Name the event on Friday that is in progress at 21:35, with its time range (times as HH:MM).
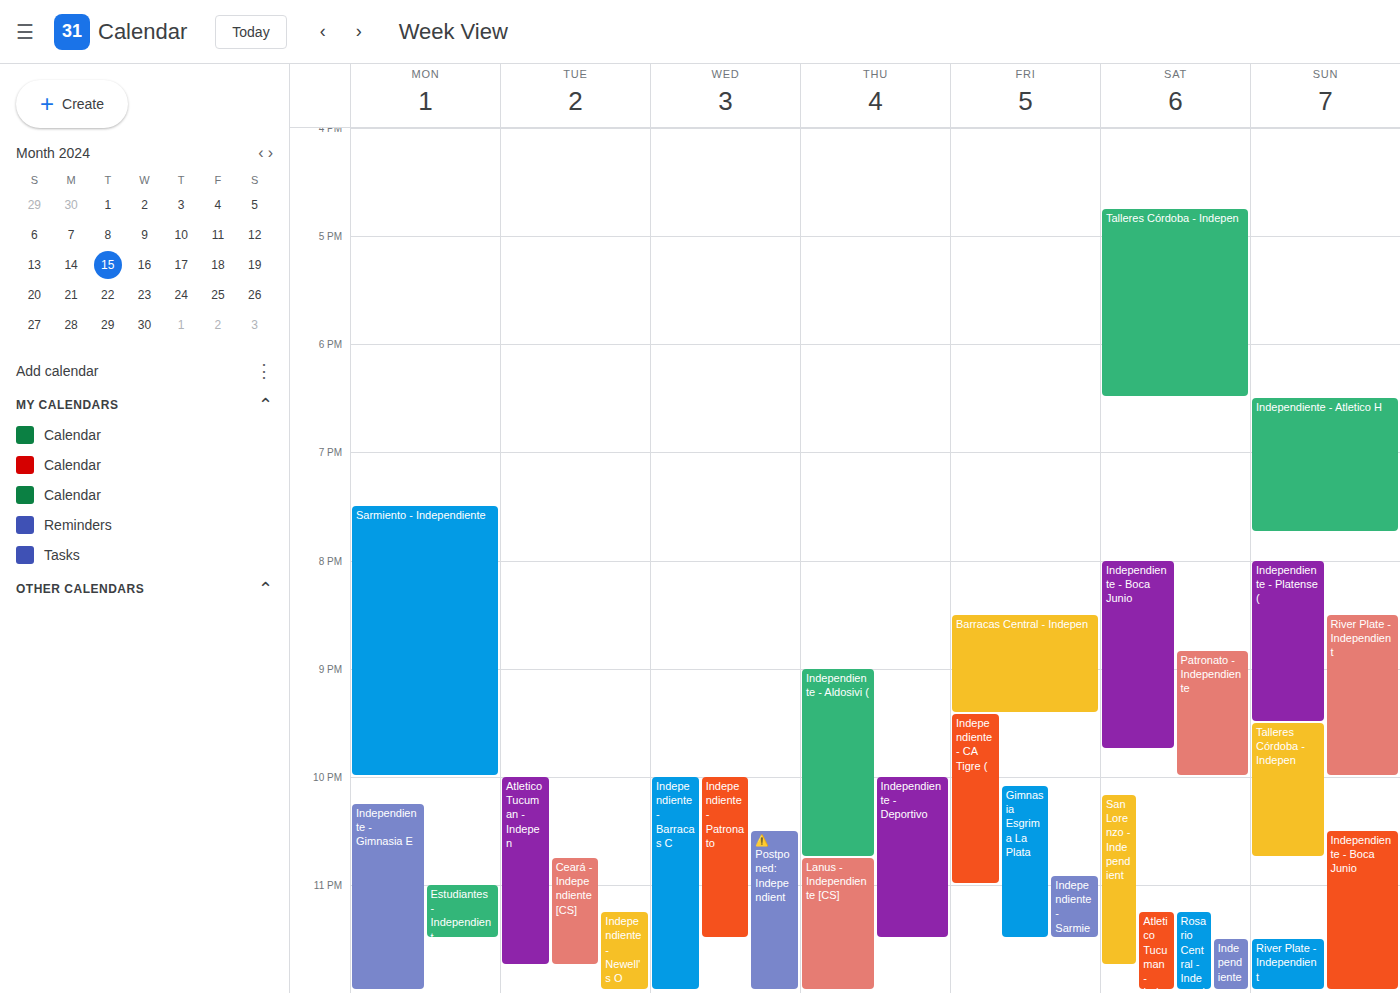
"Independiente - CA Tigre (", 21:25 to 23:00